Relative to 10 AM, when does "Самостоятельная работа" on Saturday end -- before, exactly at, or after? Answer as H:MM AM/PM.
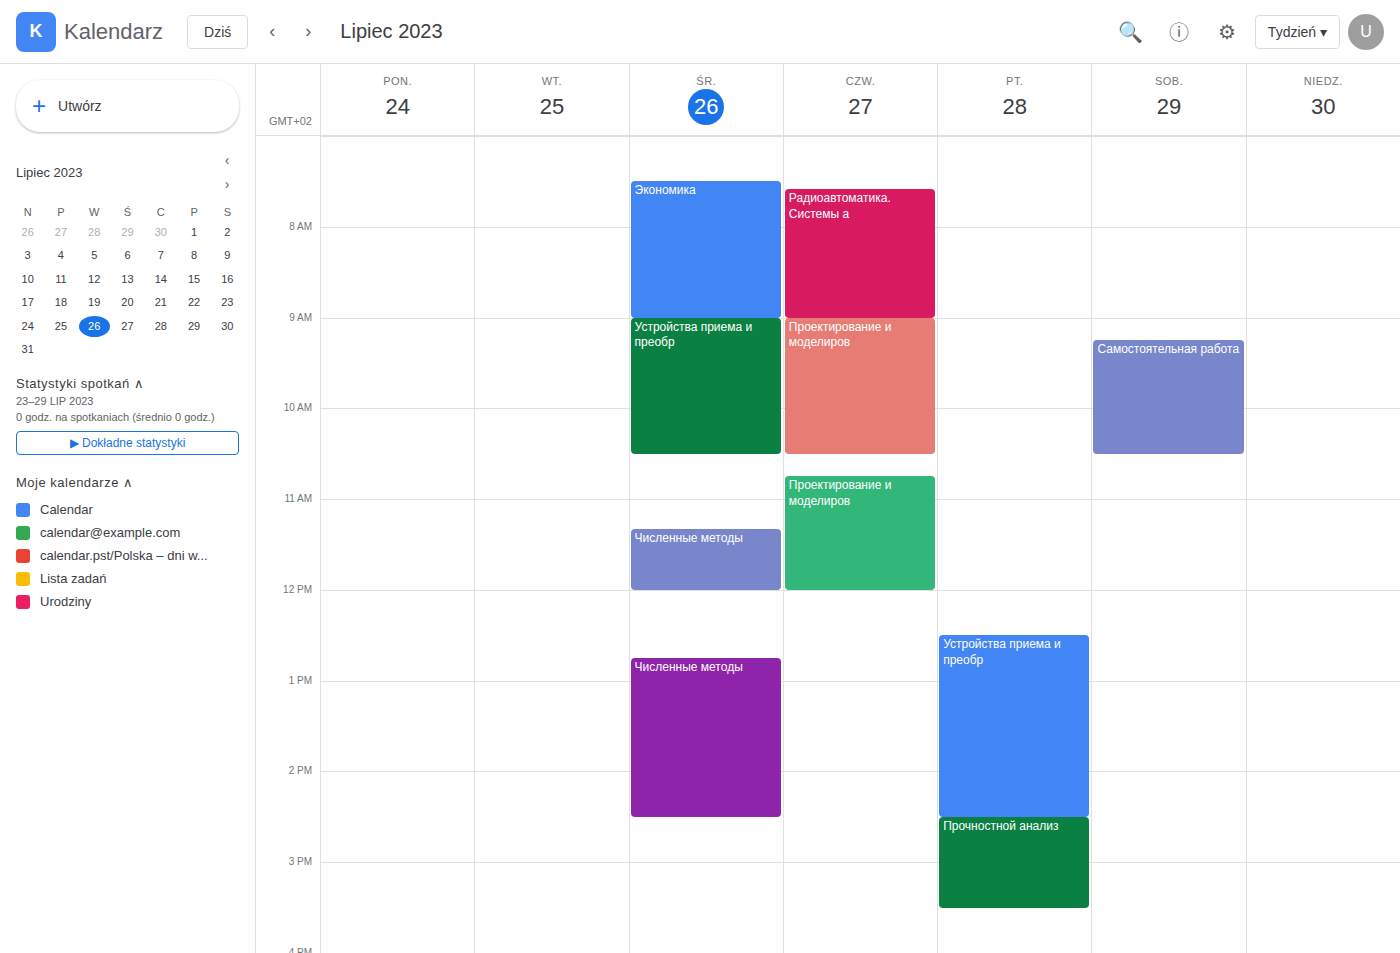
10:30 AM -- after 10 AM, 30 minutes below the 10 AM line.